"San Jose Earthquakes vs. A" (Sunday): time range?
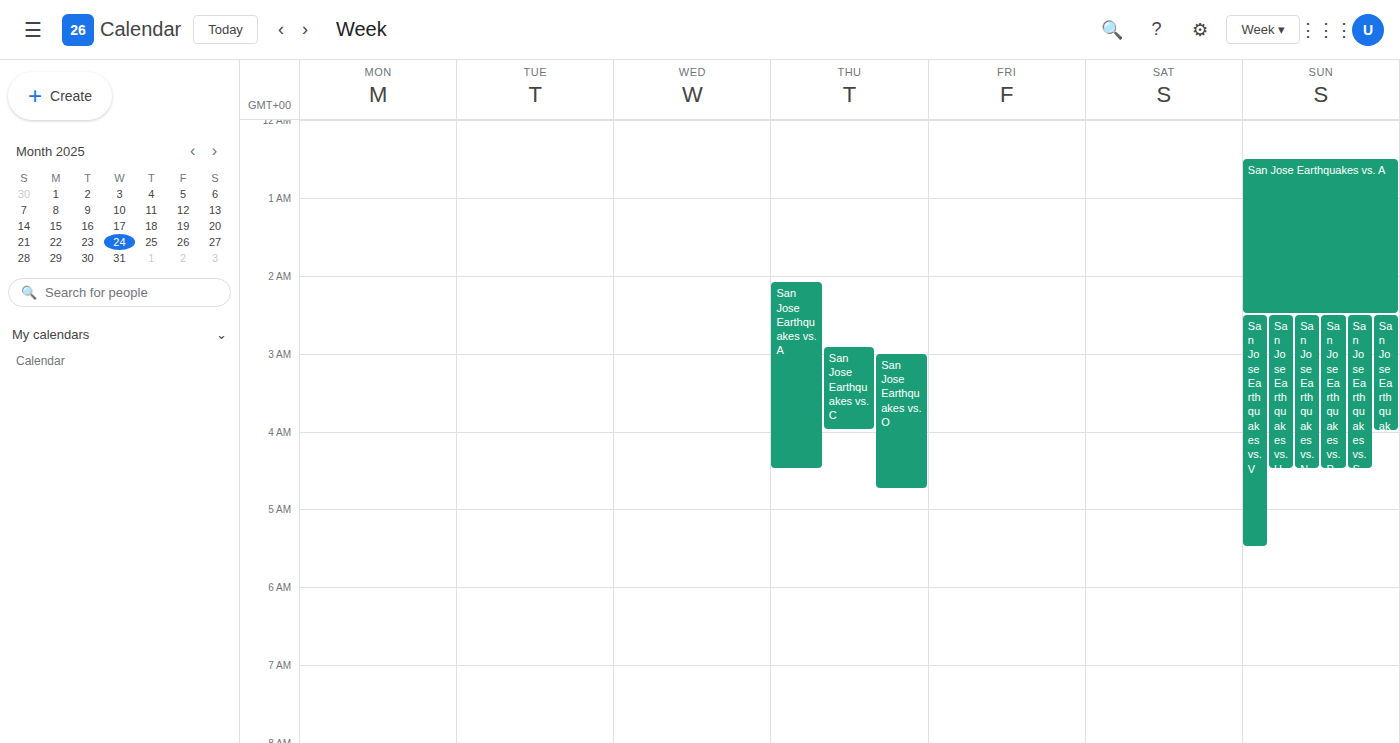
12:30 AM to 2:30 AM